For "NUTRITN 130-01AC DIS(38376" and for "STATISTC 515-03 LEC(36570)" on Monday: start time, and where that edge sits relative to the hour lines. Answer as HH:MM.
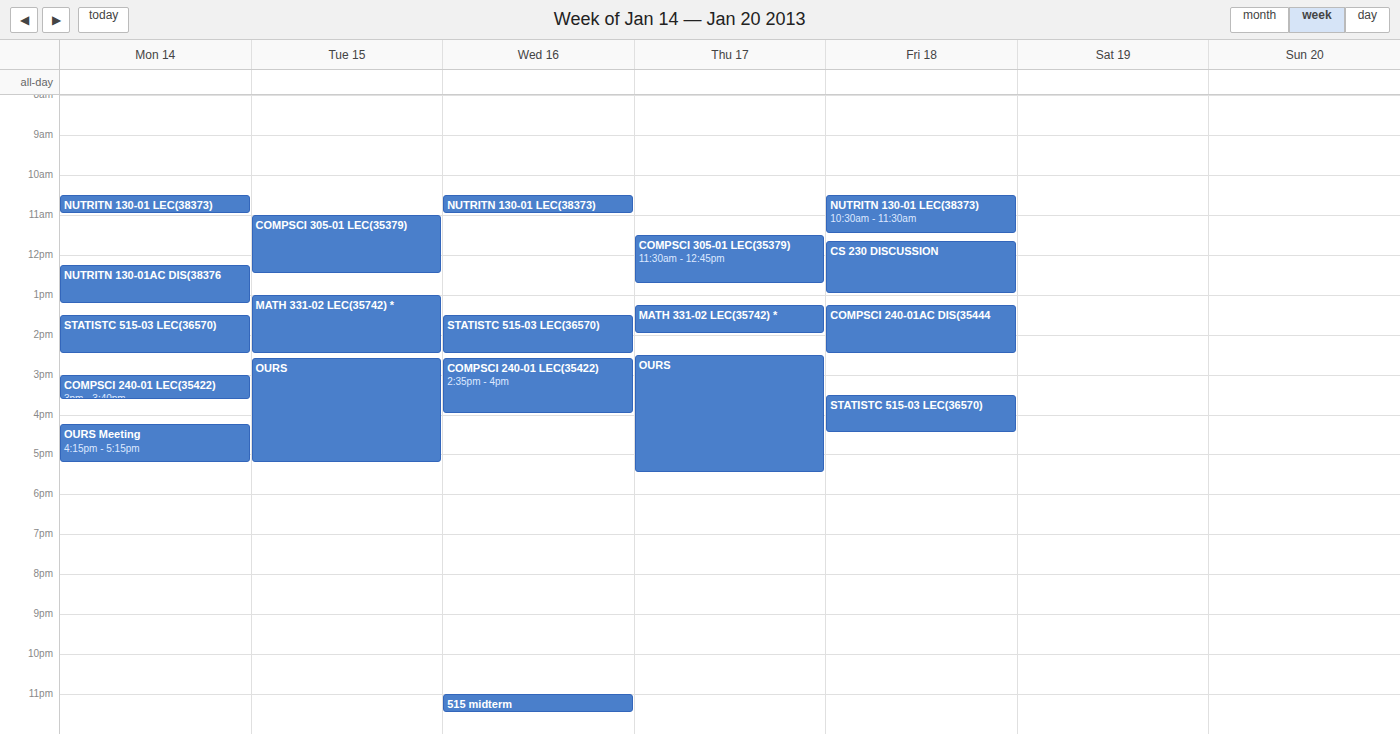
"NUTRITN 130-01AC DIS(38376": 12:15, neither: a quarter of the way from the 12:00 line to the 13:00 line. "STATISTC 515-03 LEC(36570)": 13:30, halfway between the 13:00 and 14:00 lines.